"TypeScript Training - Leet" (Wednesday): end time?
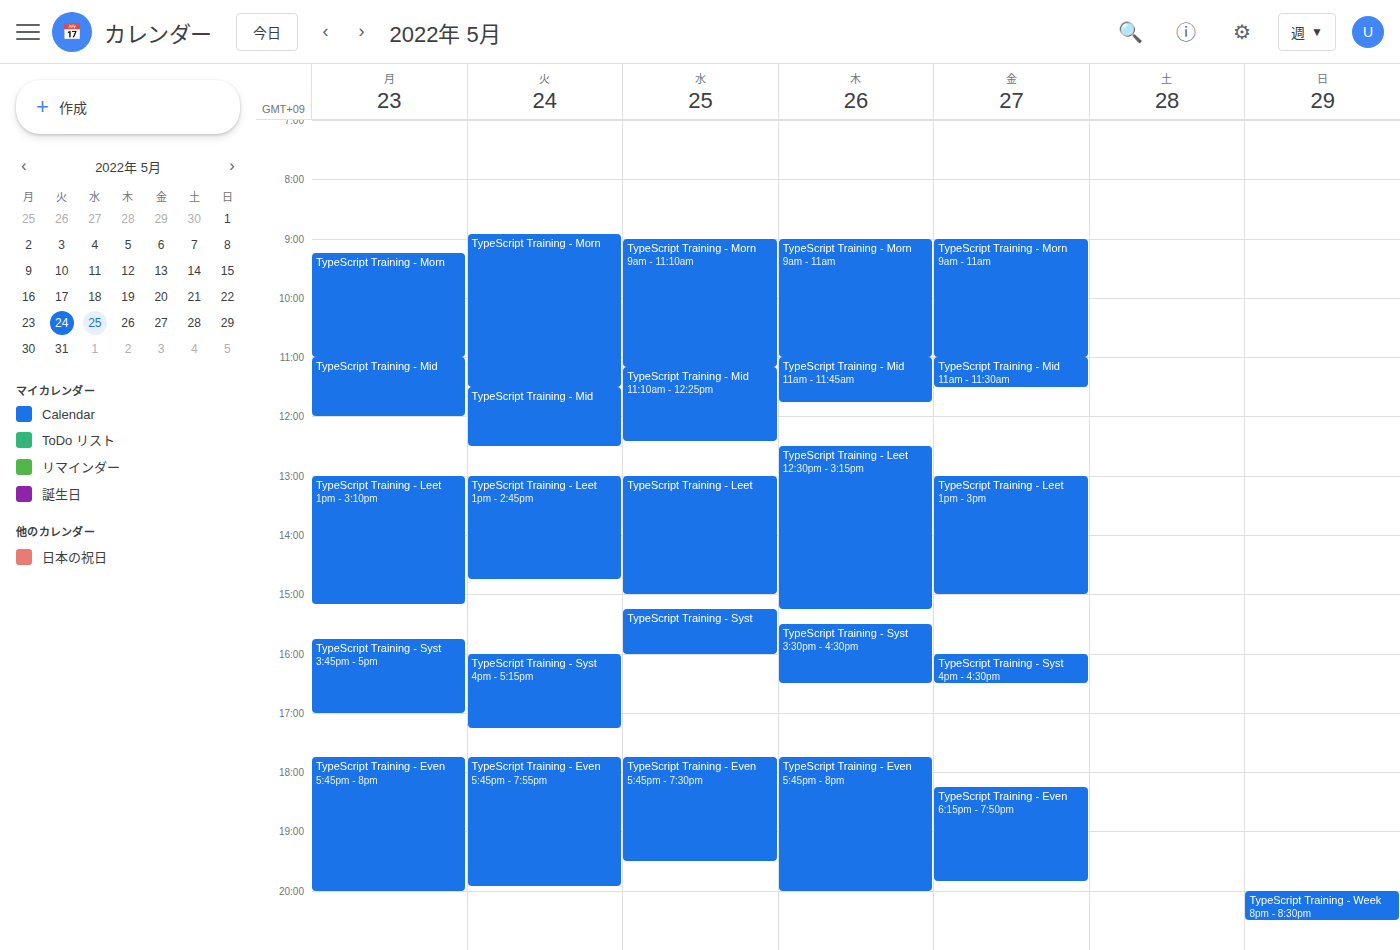
3:00 PM